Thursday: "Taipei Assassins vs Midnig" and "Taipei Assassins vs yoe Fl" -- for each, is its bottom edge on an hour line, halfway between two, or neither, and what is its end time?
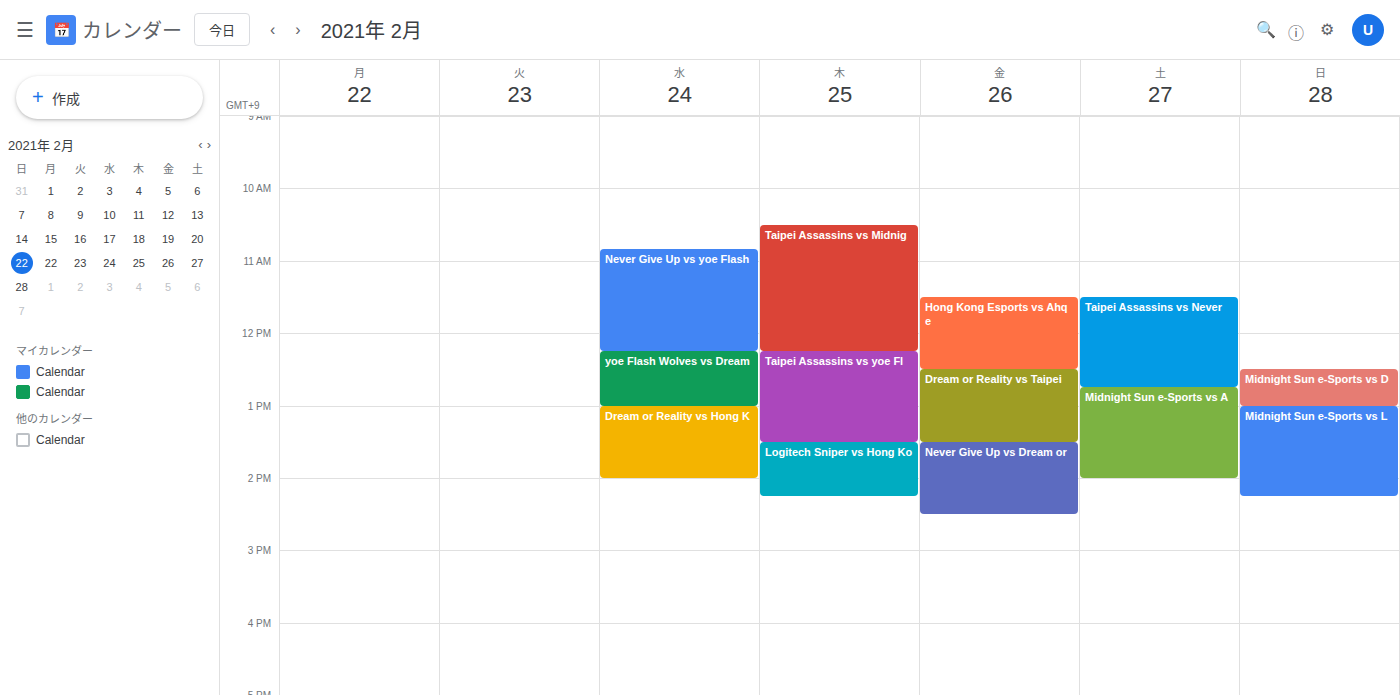
"Taipei Assassins vs Midnig": 12:15 PM, neither: a quarter of the way from the 12 PM line to the 1 PM line. "Taipei Assassins vs yoe Fl": 1:30 PM, halfway between the 1 PM and 2 PM lines.